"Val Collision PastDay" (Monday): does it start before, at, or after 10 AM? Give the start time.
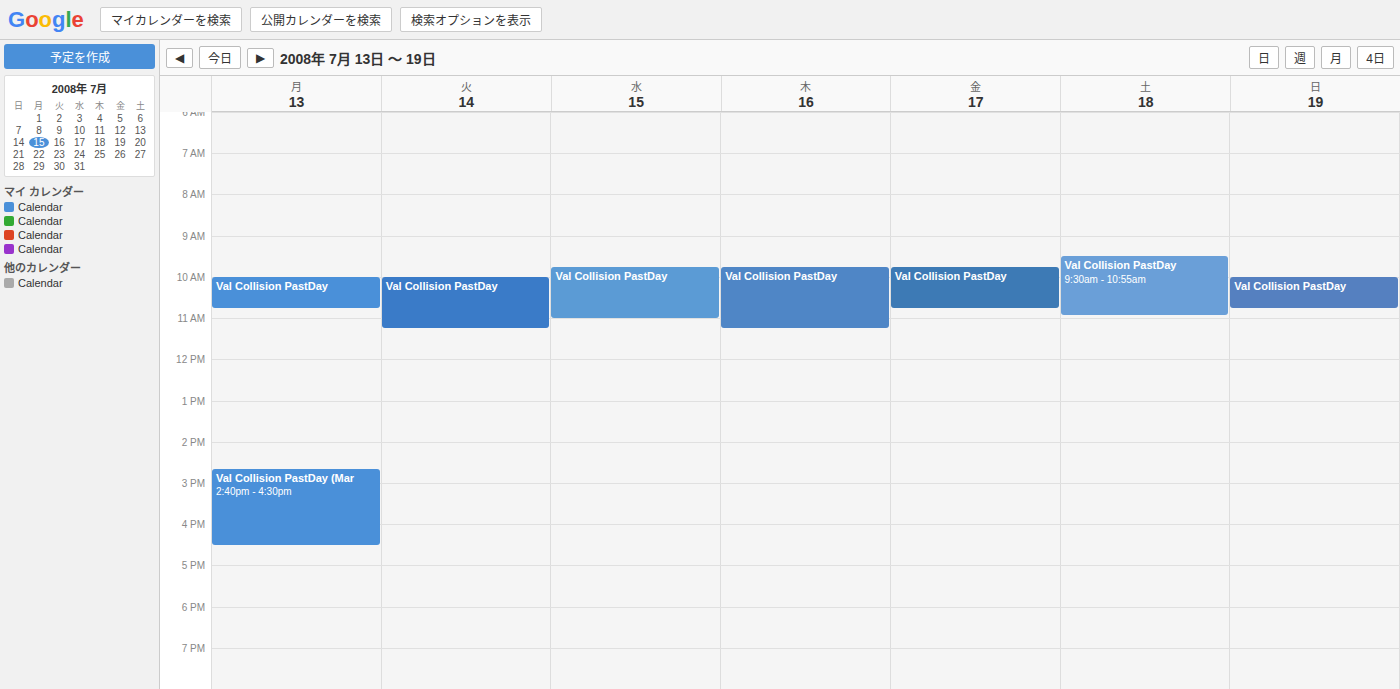
10:00 AM -- exactly at 10 AM, on the 10 AM line.